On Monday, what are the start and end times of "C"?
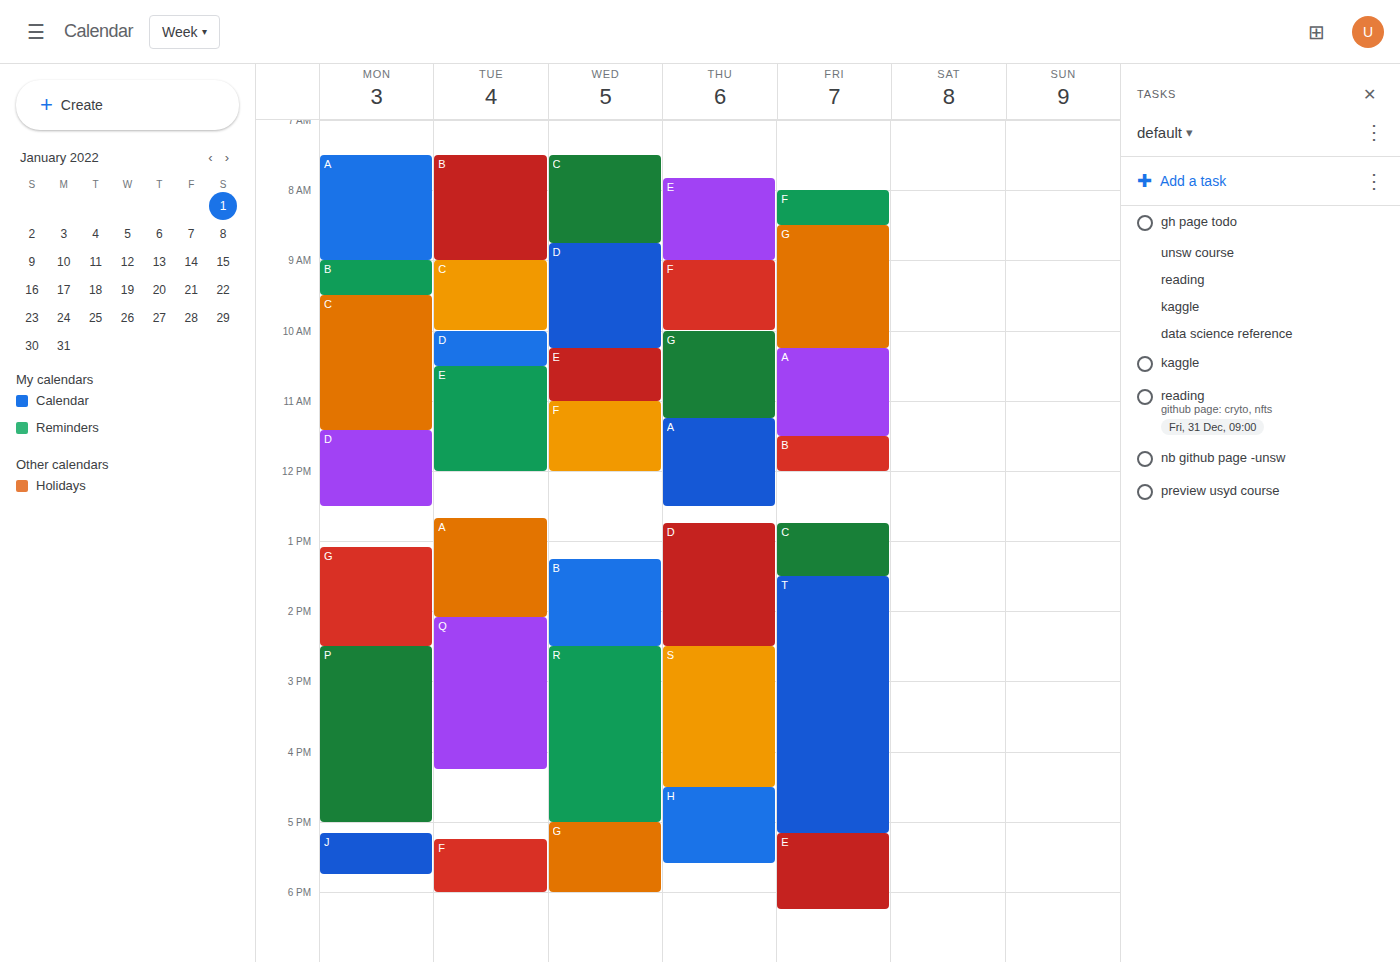
9:30 AM to 11:25 AM